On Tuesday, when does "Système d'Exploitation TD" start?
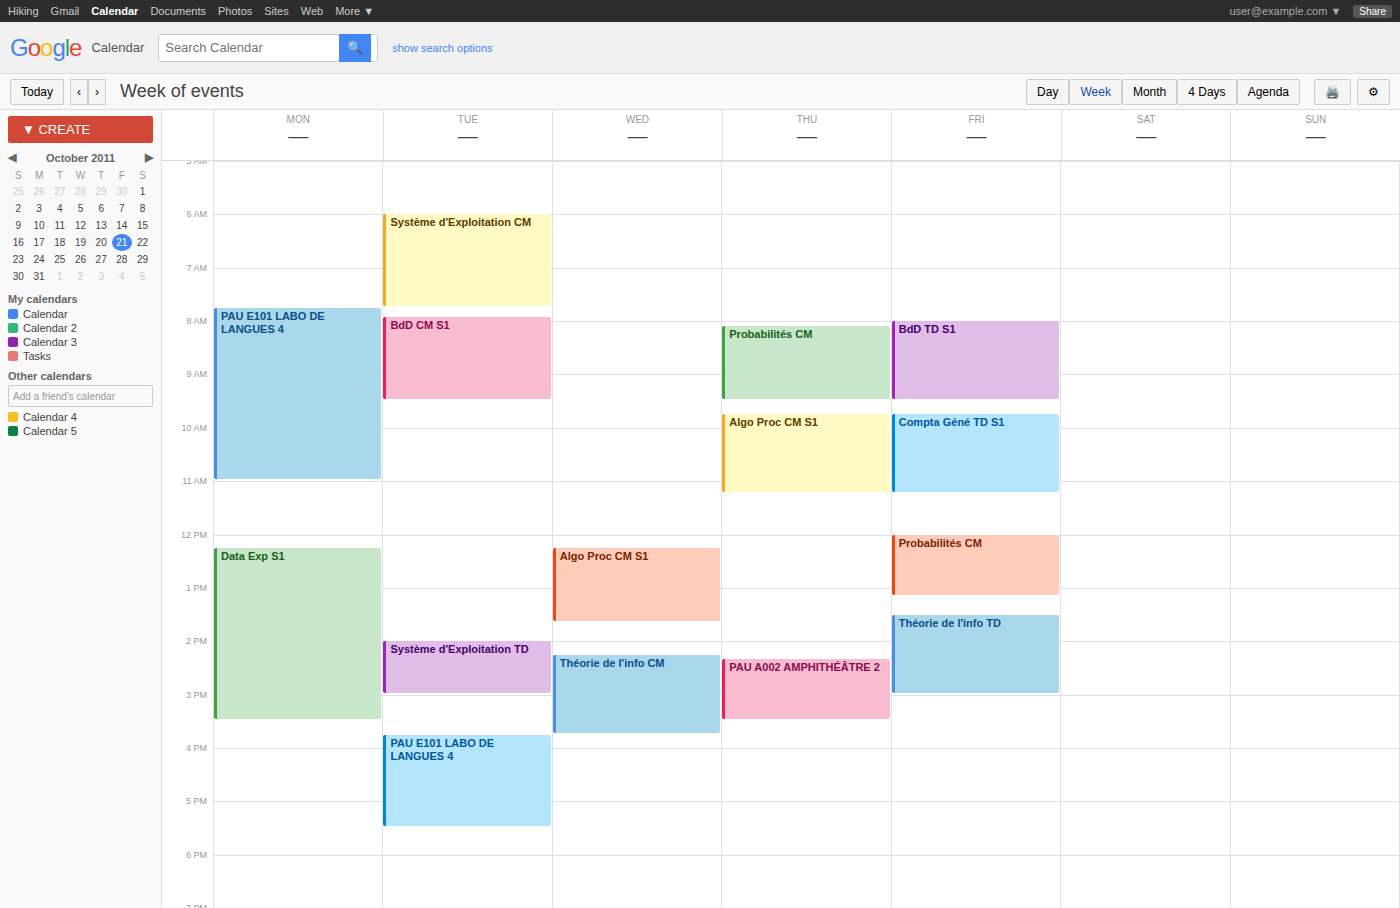
2:00 PM